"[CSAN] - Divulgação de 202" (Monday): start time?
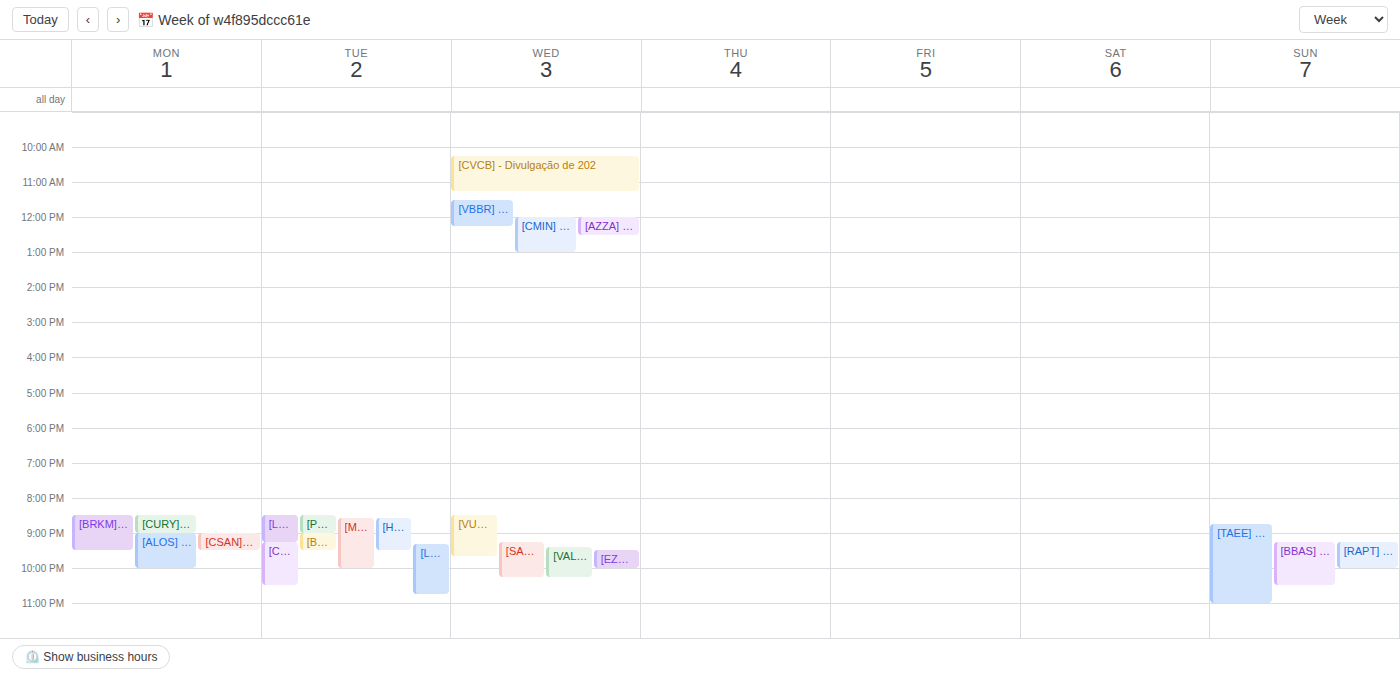
21:00